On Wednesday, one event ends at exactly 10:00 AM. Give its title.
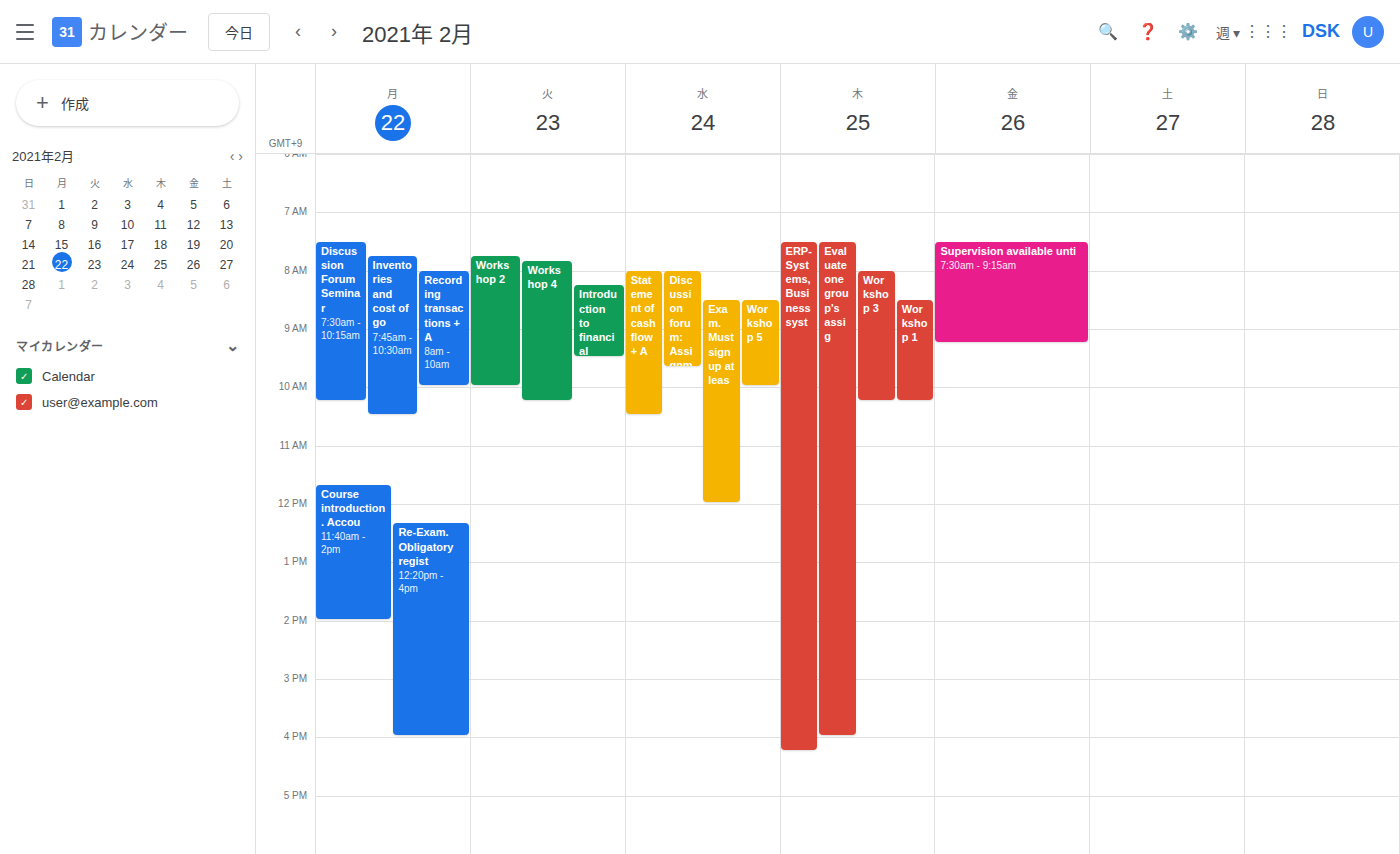
"Workshop 5"